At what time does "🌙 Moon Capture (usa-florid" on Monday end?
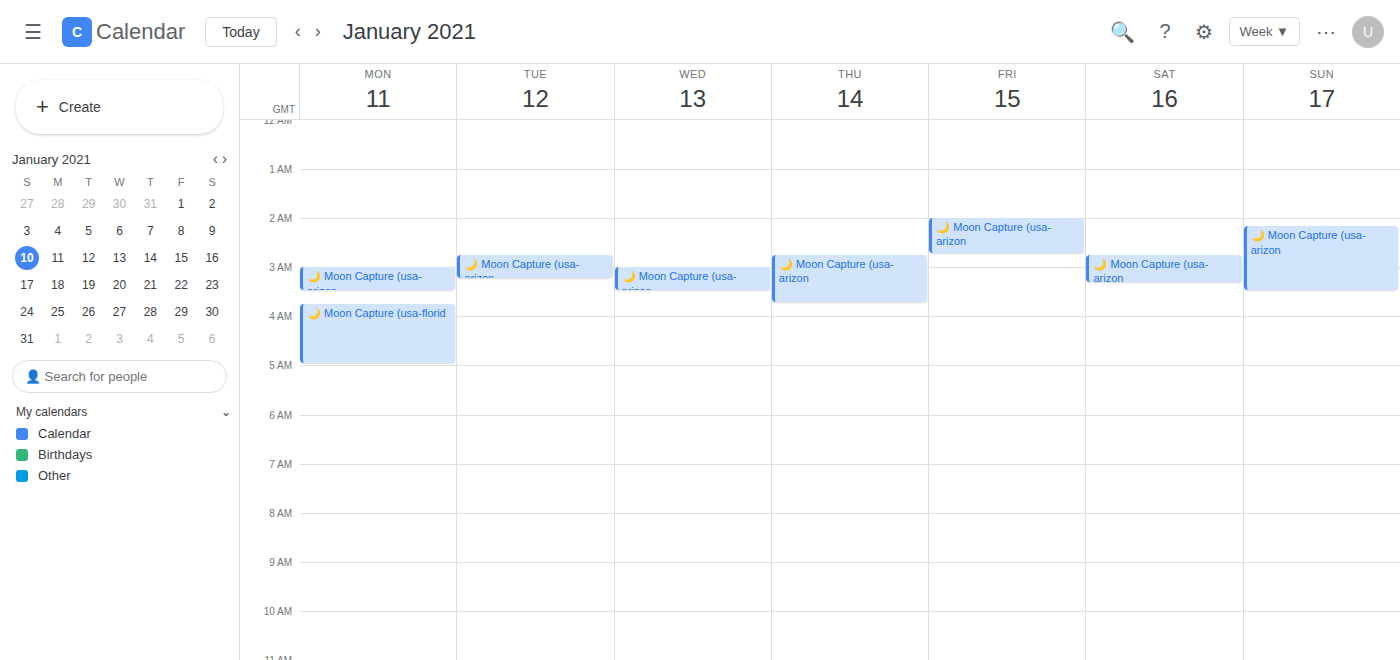
5:00 AM